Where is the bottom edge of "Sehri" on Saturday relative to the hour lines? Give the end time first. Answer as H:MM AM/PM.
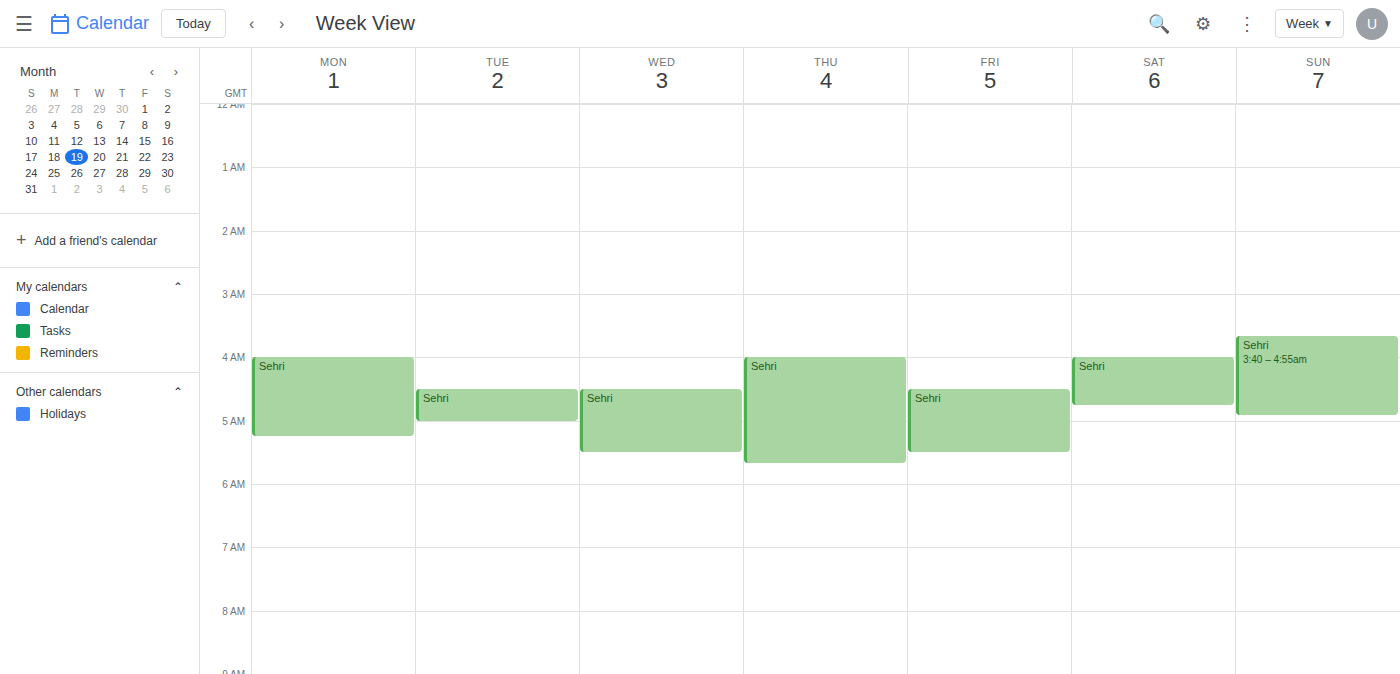
4:45 AM -- neither: three quarters of the way from the 4 AM line to the 5 AM line.